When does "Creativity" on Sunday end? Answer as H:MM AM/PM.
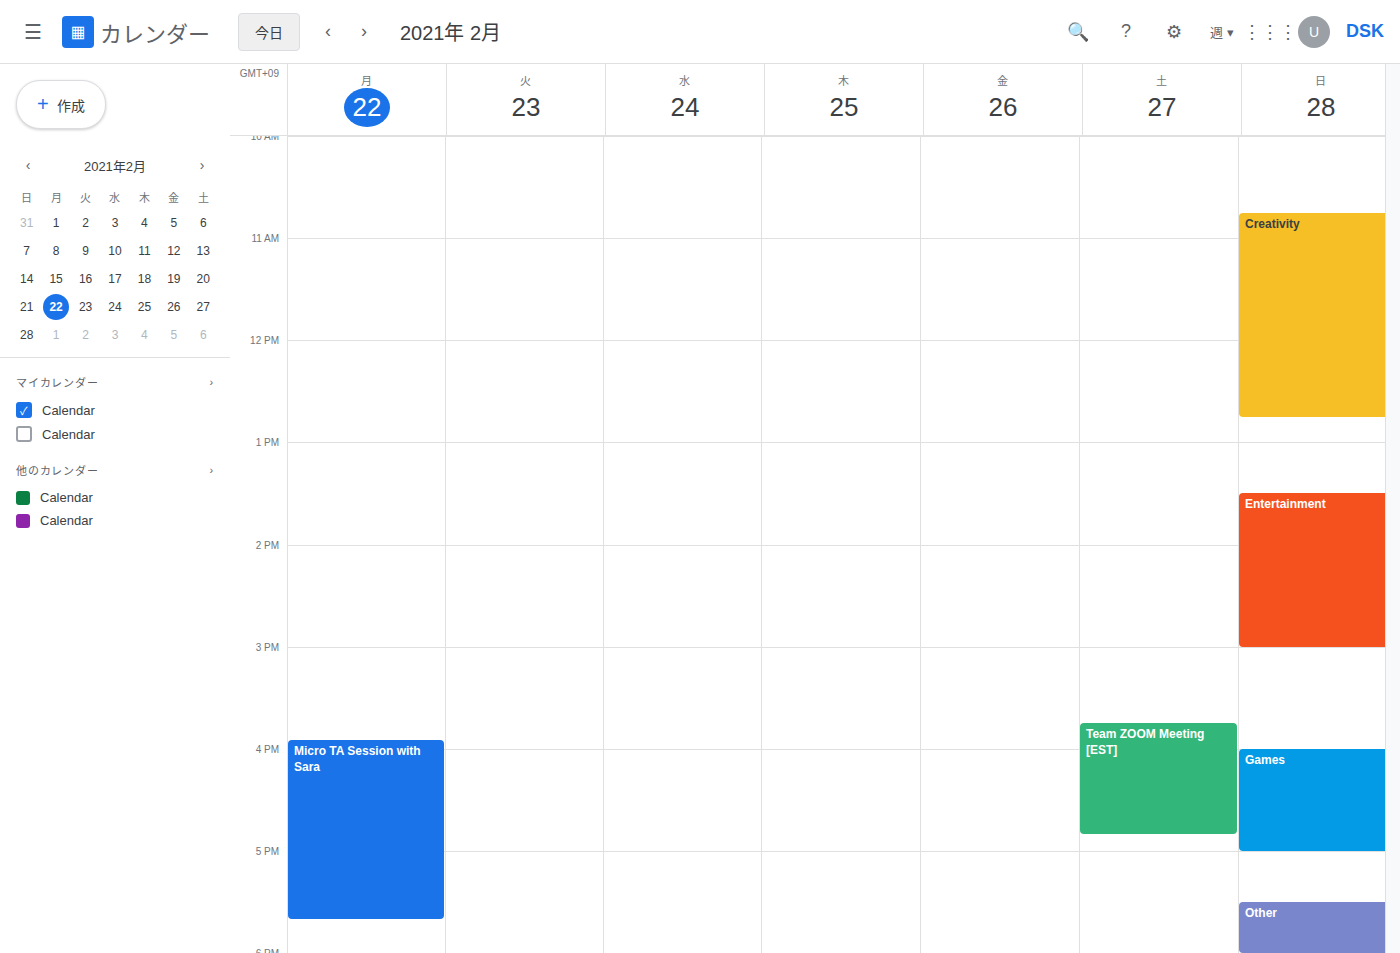
12:45 PM